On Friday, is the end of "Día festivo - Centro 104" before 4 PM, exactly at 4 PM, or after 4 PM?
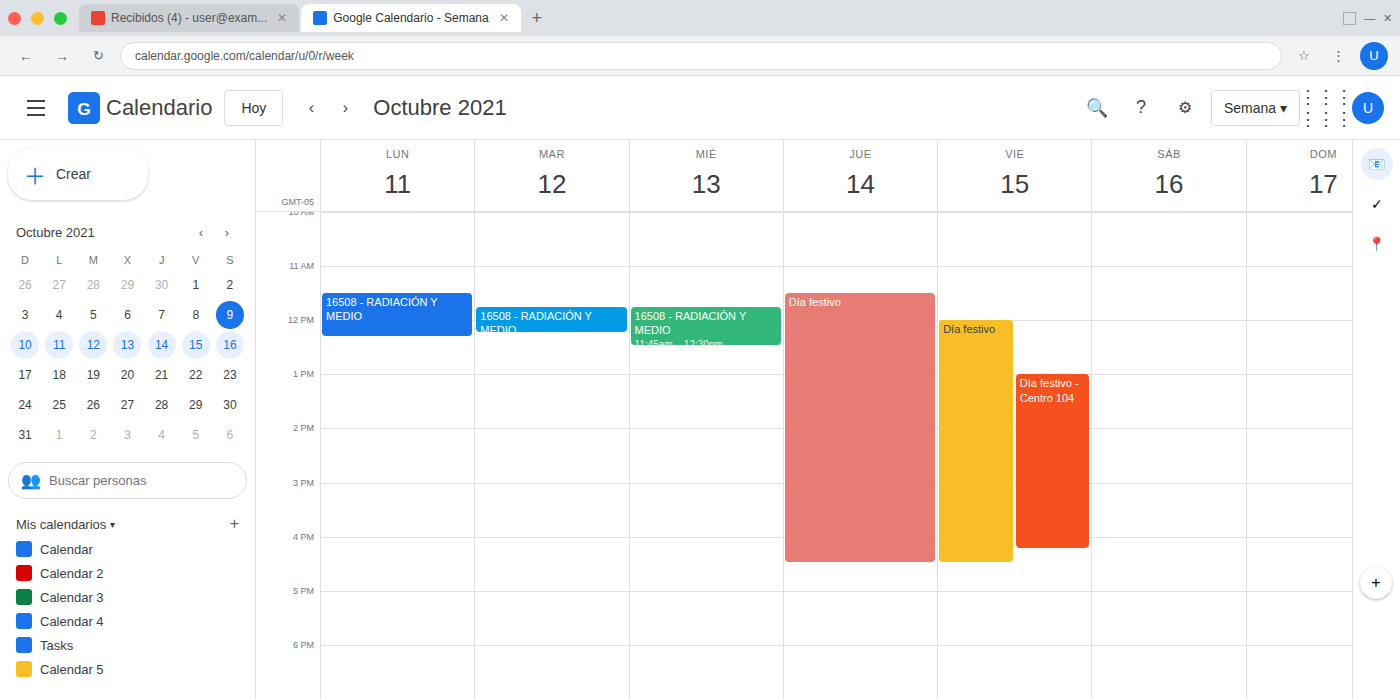
4:15 PM -- after 4 PM, 15 minutes below the 4 PM line.